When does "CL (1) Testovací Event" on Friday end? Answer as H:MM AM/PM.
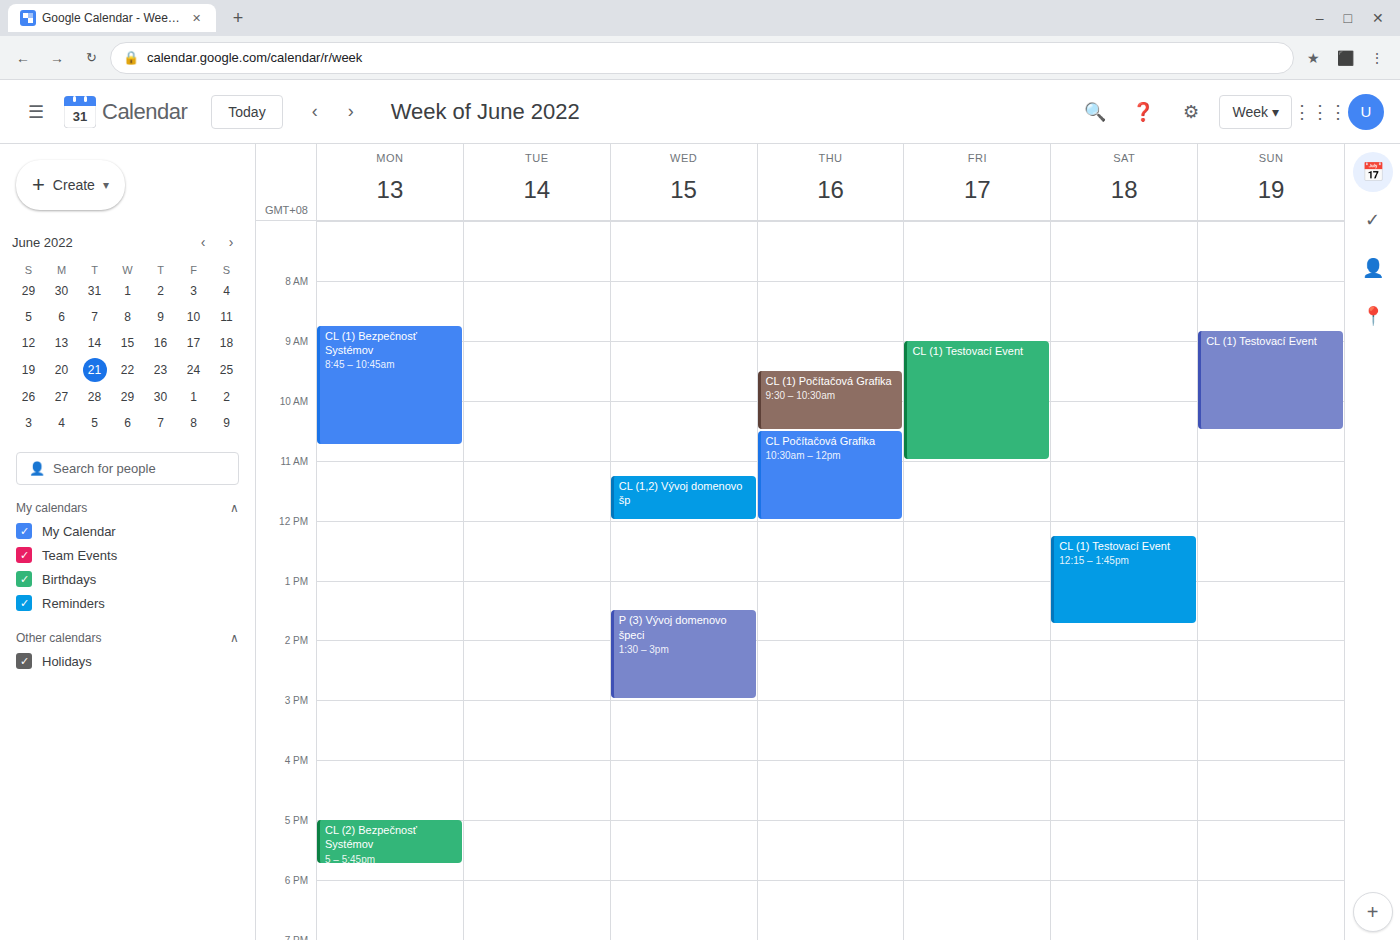
11:00 AM